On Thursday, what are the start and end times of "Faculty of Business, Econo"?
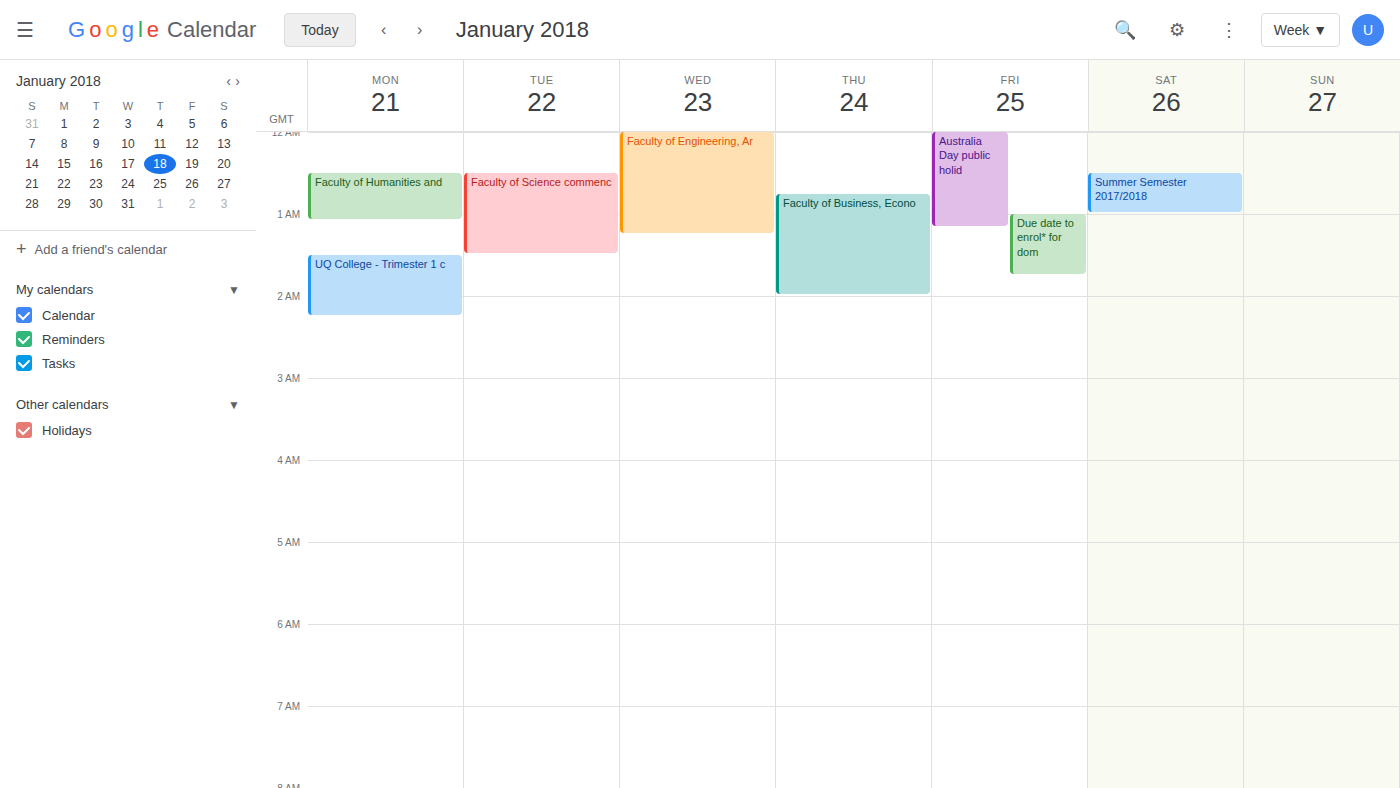
12:45 AM to 2:00 AM